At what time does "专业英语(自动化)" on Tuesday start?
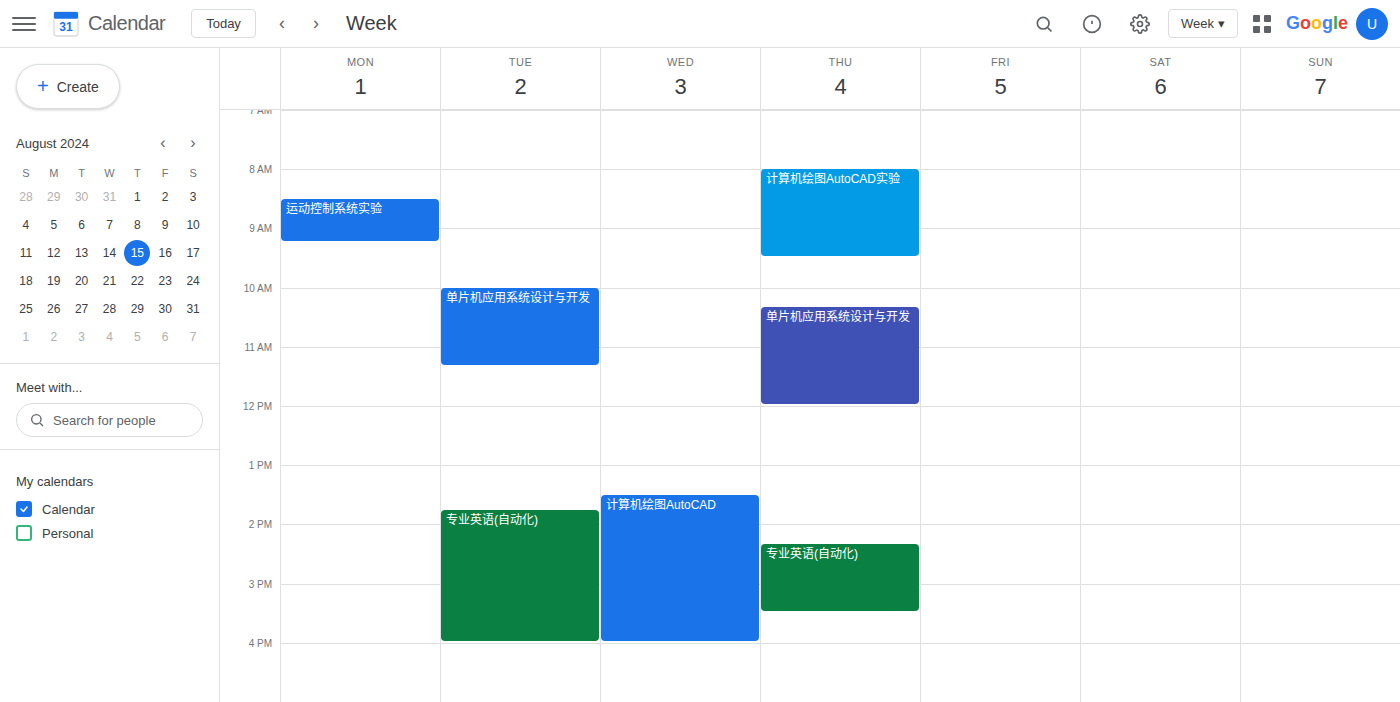
13:45